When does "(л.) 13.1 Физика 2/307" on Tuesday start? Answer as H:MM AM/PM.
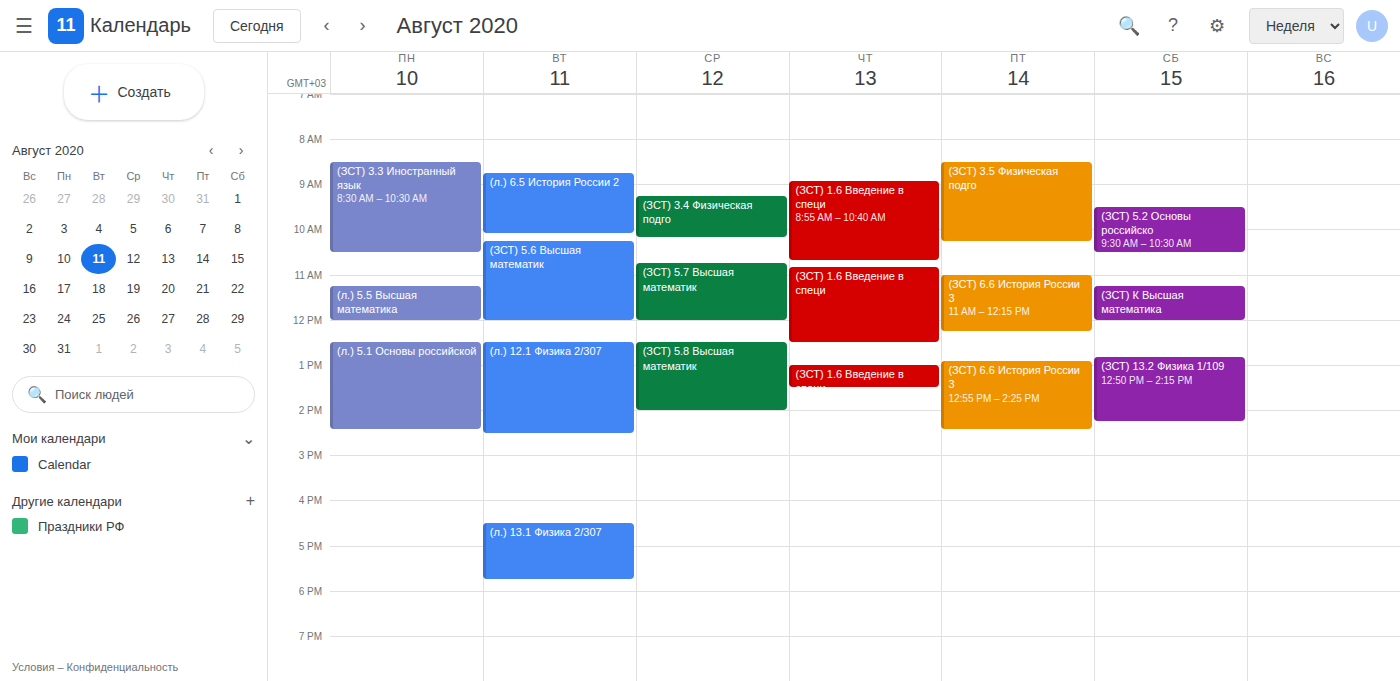
4:30 PM